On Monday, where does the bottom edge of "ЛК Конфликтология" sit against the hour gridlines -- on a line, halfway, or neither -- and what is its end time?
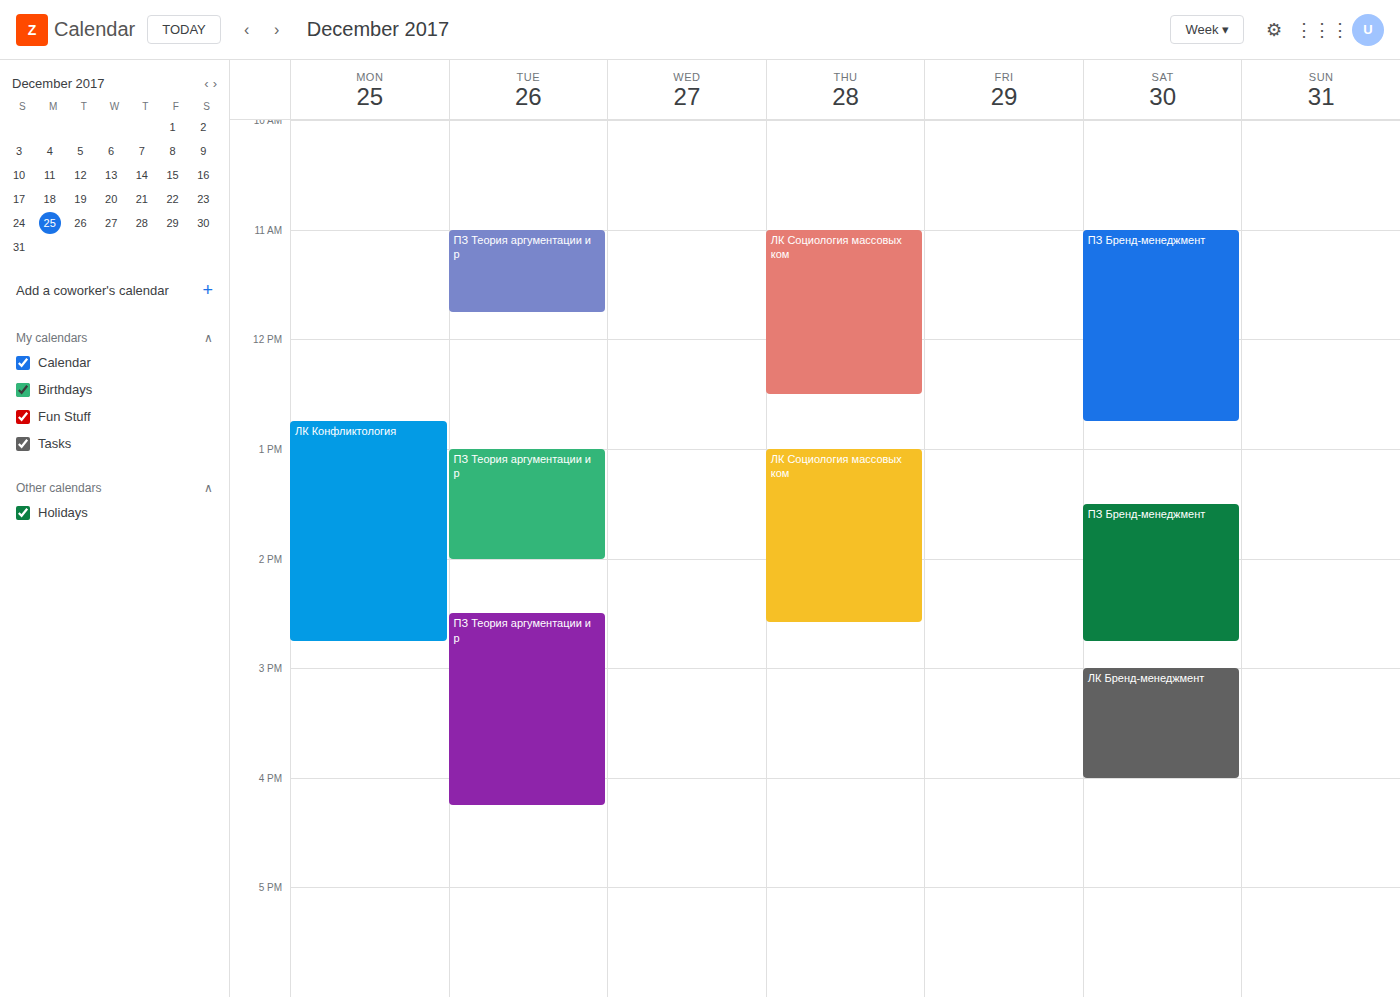
2:45 PM -- neither: three quarters of the way from the 2 PM line to the 3 PM line.